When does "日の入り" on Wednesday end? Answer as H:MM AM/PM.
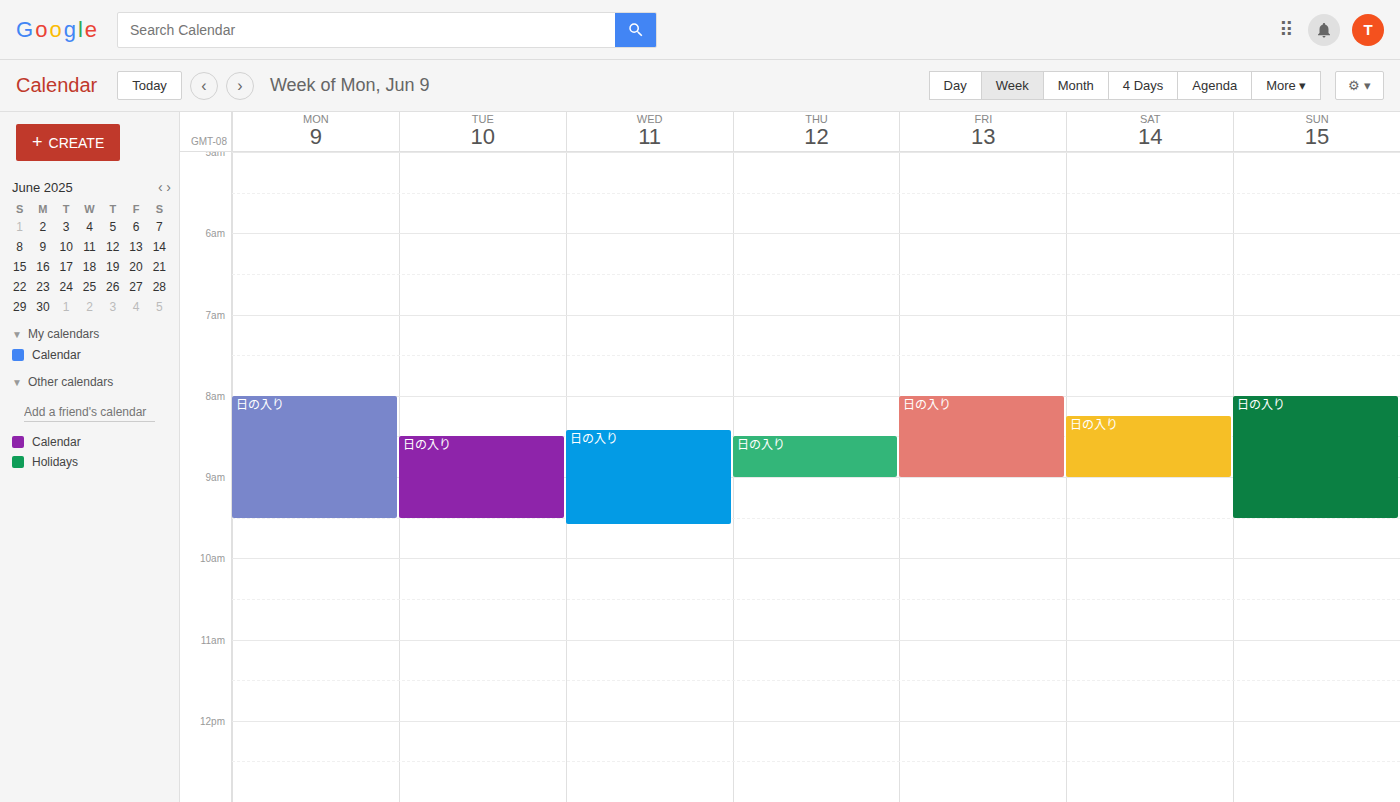
9:35 AM